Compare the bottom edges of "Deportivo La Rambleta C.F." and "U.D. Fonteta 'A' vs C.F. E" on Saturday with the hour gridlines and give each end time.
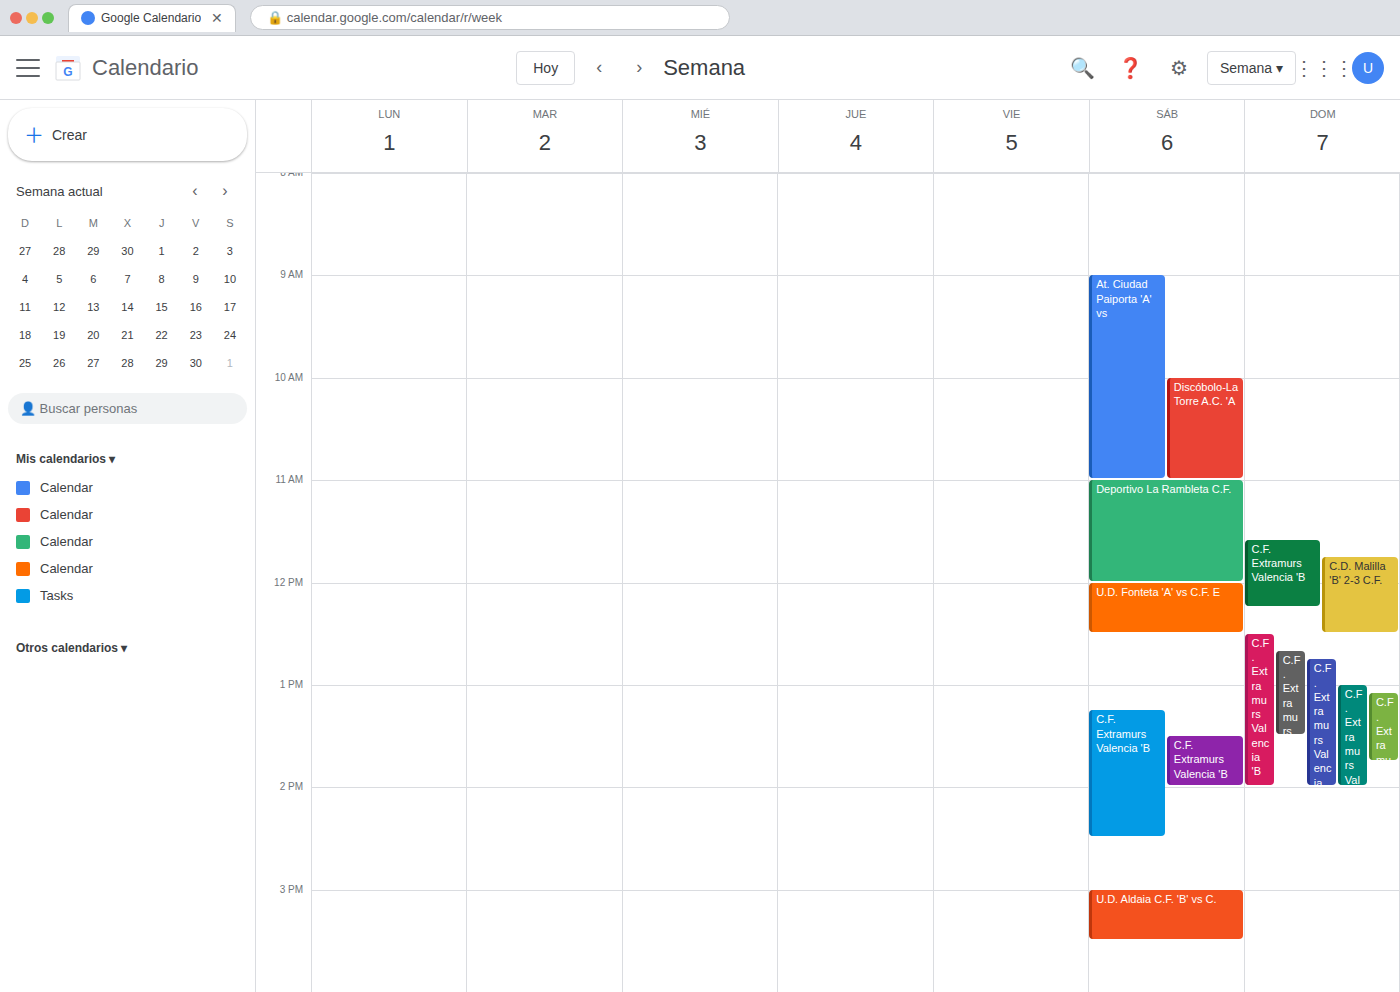
"Deportivo La Rambleta C.F.": 12:00 PM, exactly on the 12 PM line. "U.D. Fonteta 'A' vs C.F. E": 12:30 PM, halfway between the 12 PM and 1 PM lines.